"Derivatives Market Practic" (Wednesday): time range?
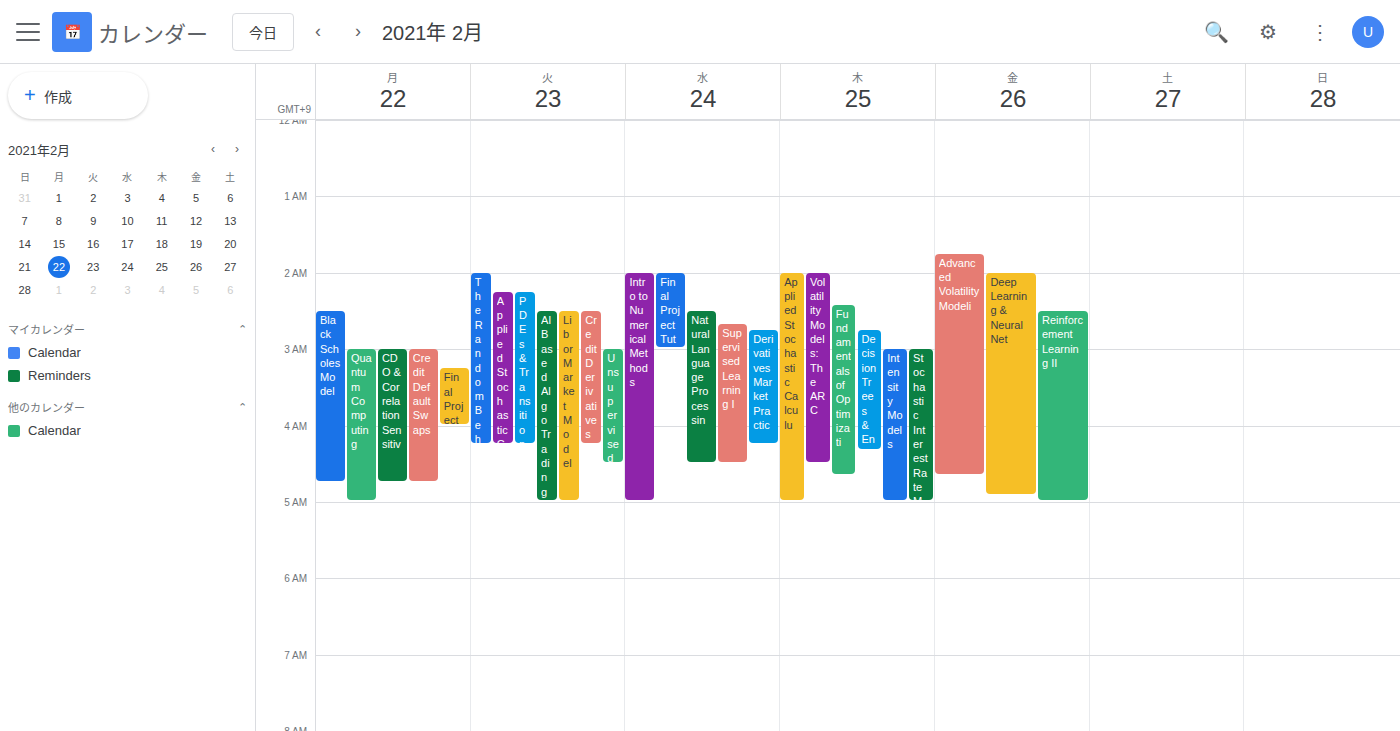
02:45 to 04:15